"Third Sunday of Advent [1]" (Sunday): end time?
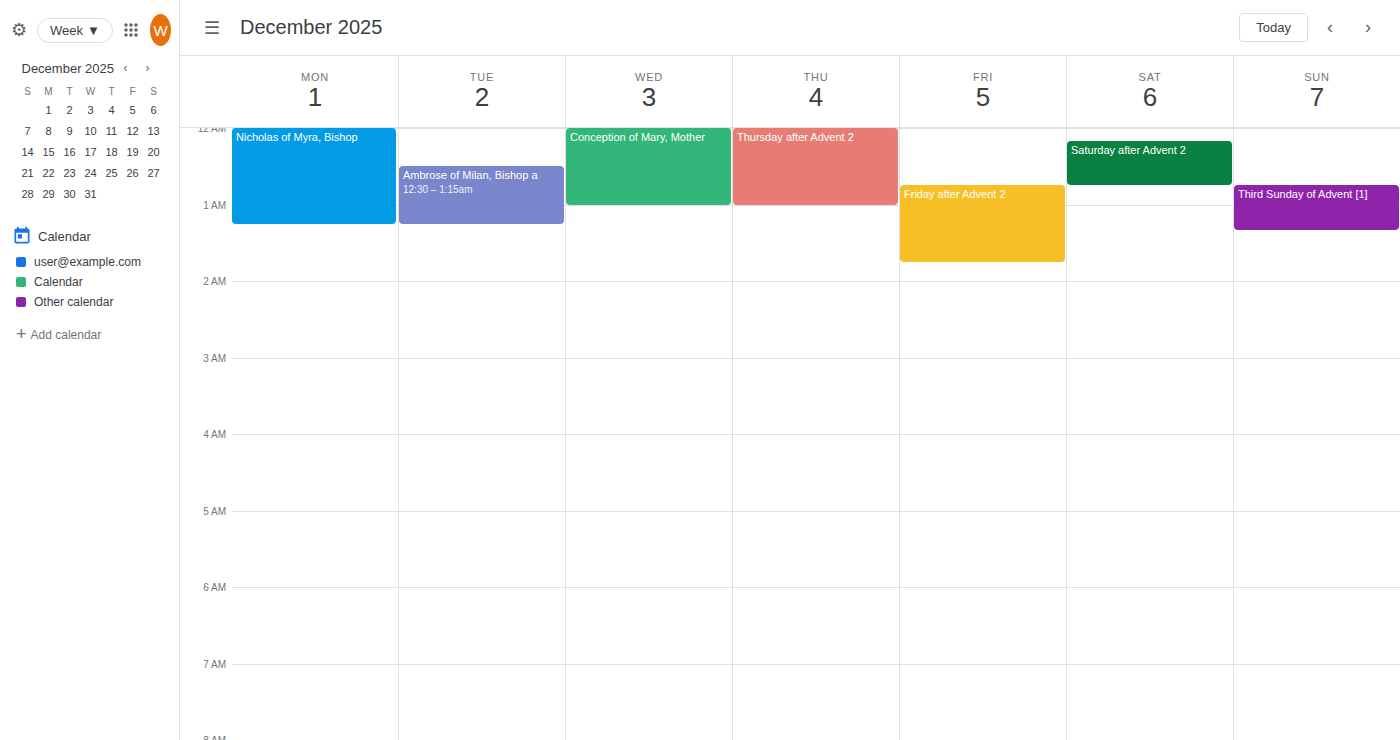
1:20 AM